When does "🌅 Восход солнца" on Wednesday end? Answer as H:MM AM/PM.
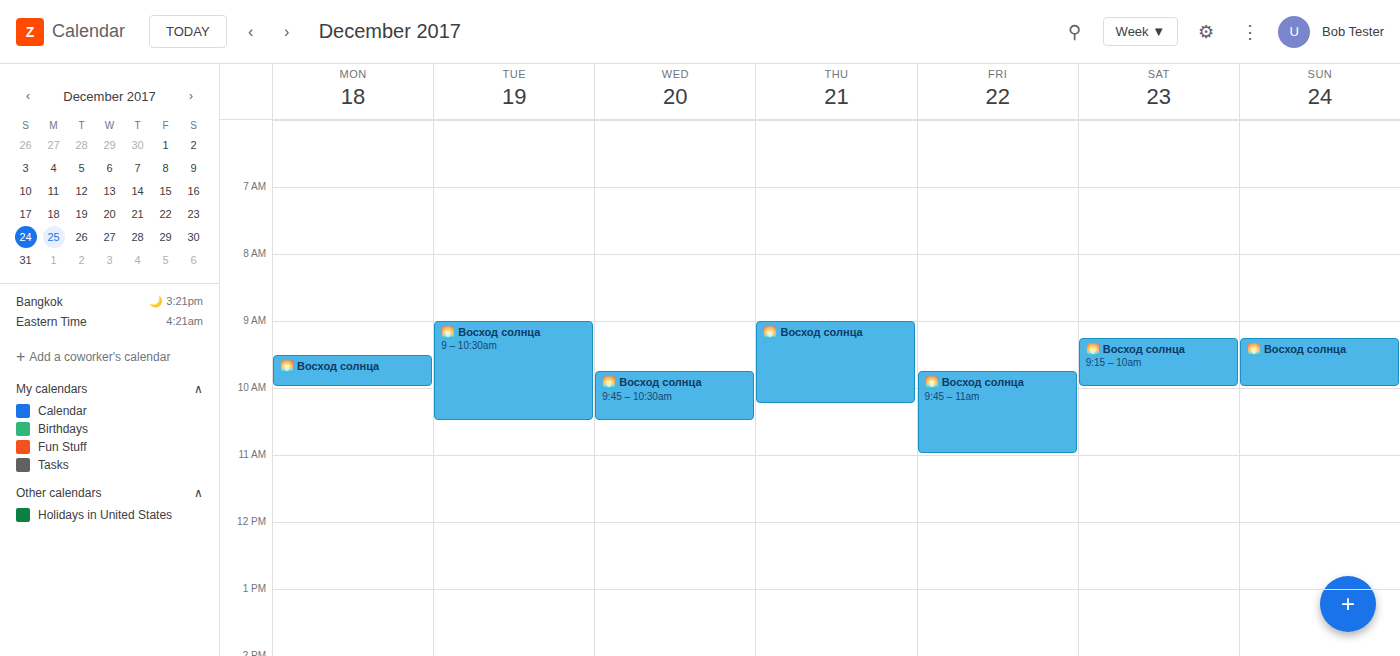
10:30 AM